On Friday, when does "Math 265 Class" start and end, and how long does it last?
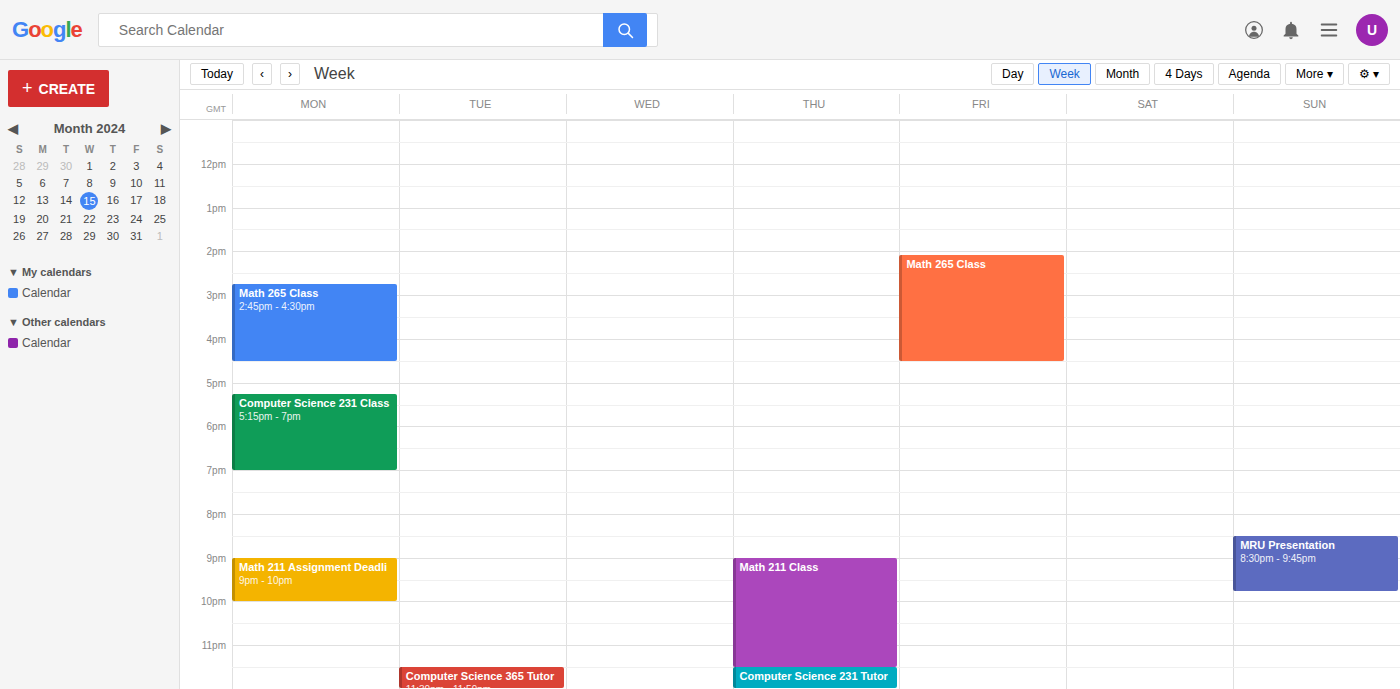
14:05 to 16:30, 2 hours 25 minutes